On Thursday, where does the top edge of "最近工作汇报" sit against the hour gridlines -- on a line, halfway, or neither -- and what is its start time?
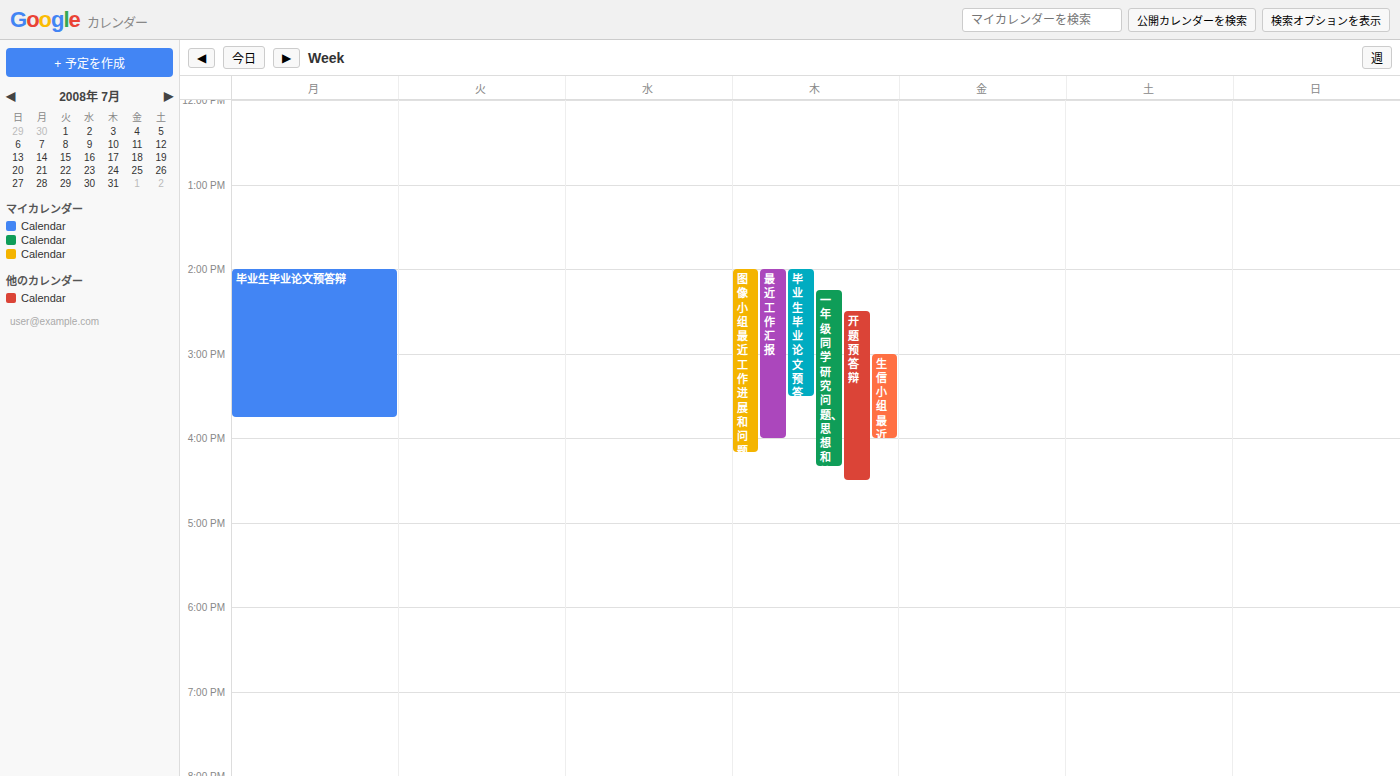
2:00 PM -- exactly on the 2 PM line.